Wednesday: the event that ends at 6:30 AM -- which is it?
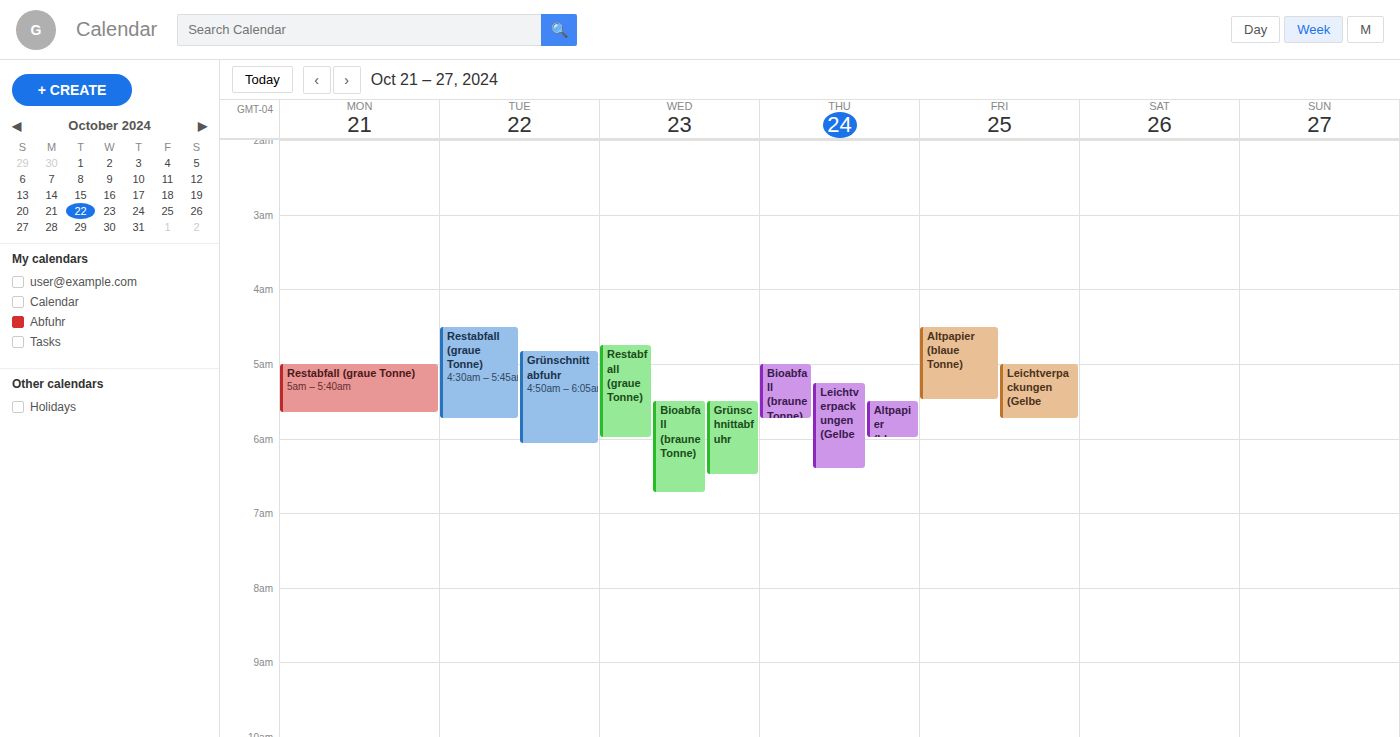
"Grünschnittabfuhr"